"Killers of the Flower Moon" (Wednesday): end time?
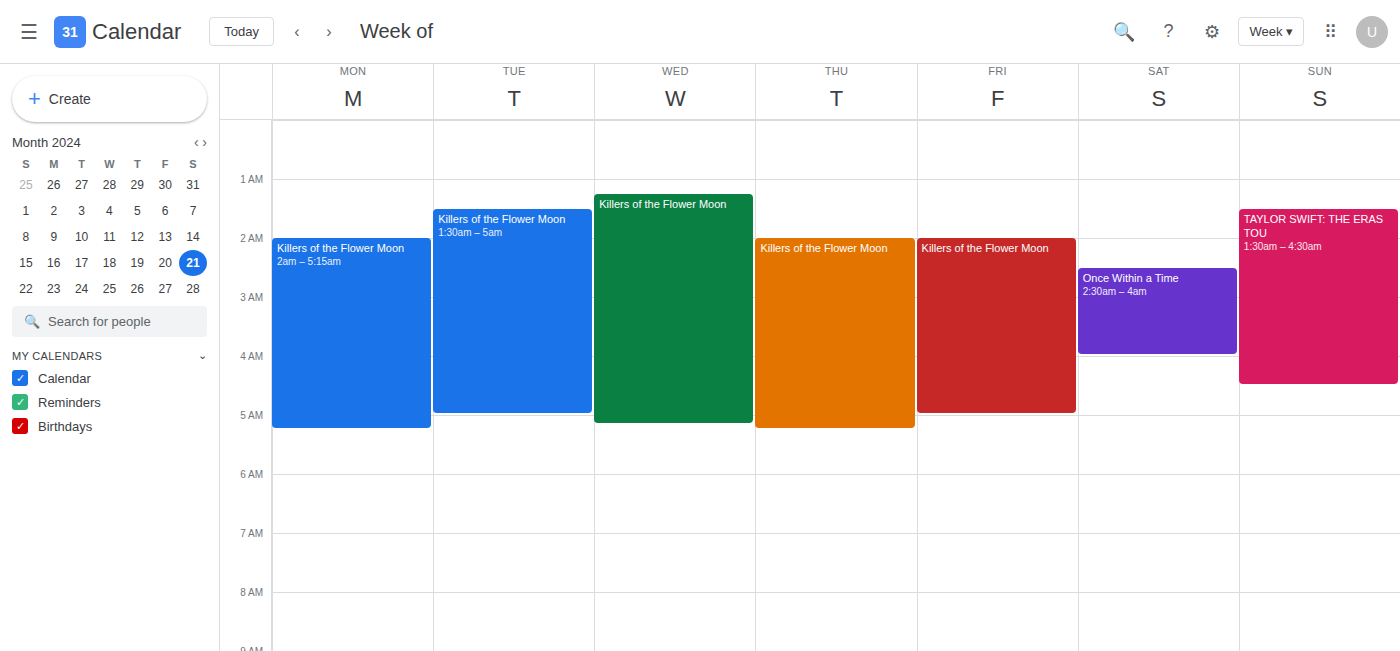
5:10 AM